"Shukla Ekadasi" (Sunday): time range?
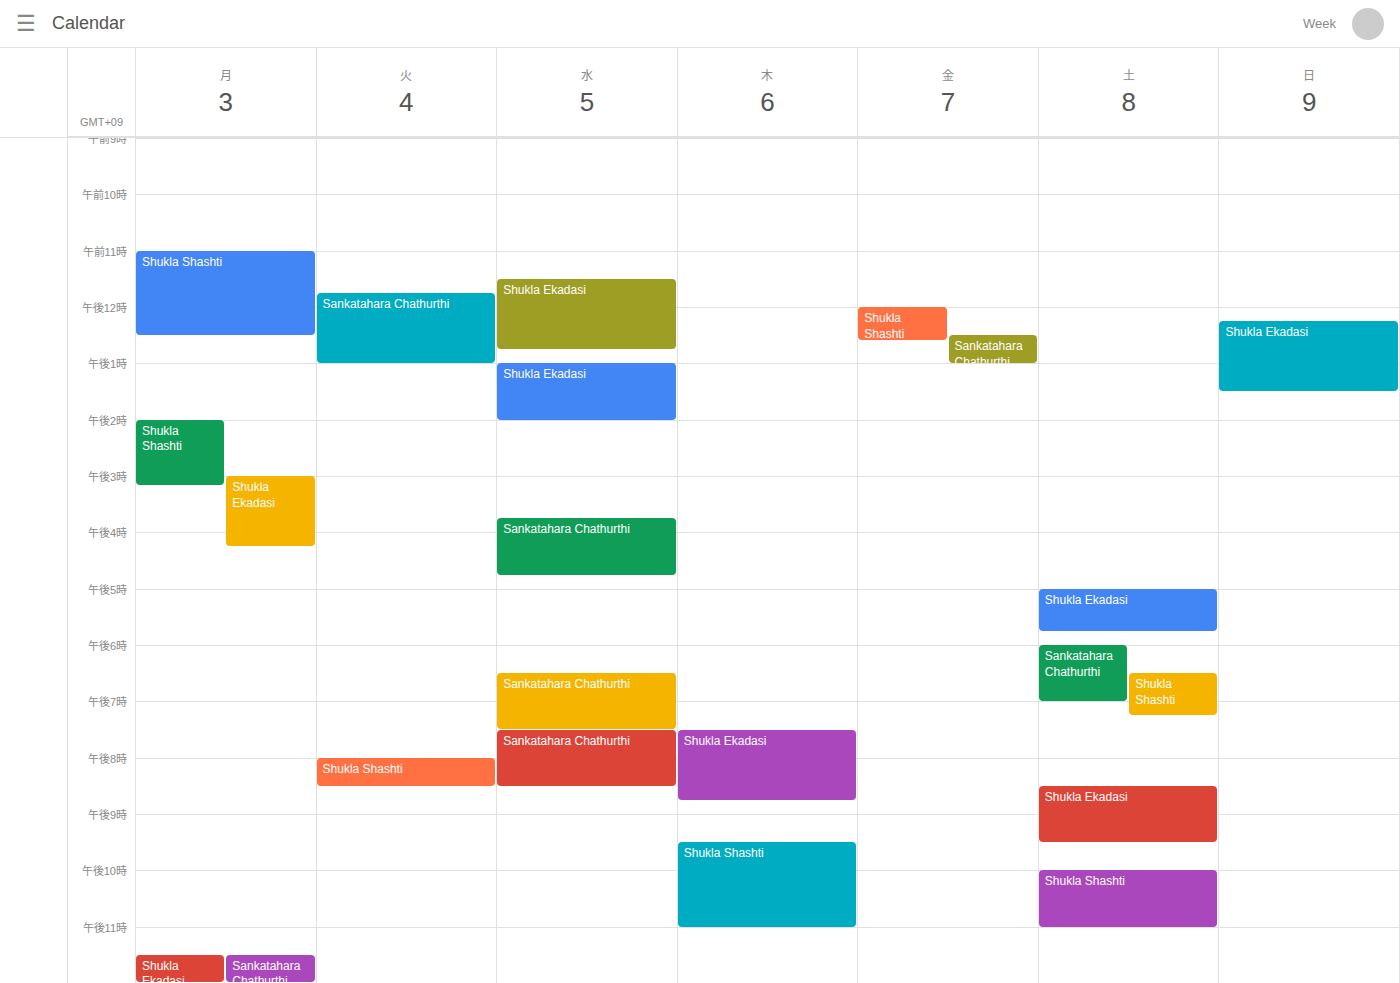
12:15 PM to 1:30 PM